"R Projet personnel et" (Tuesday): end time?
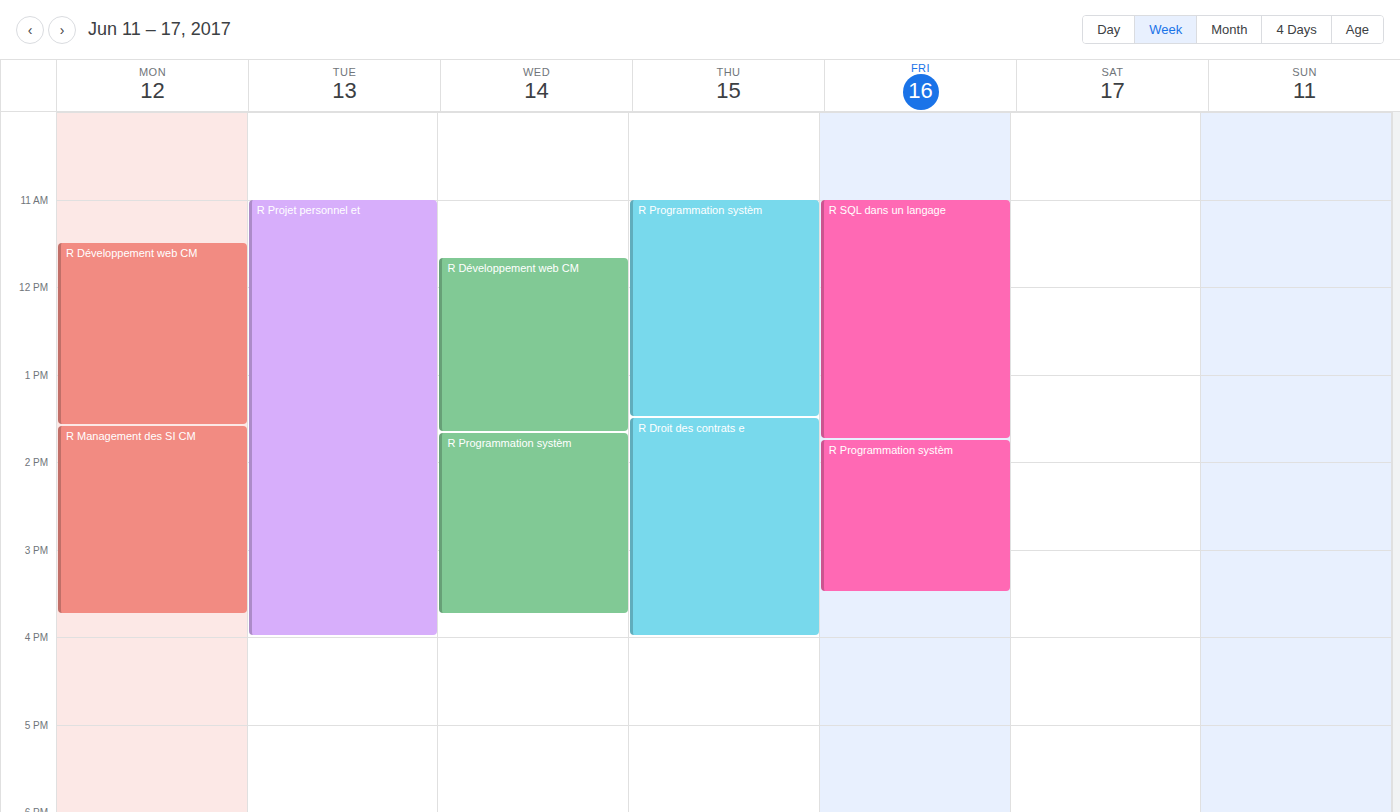
4:00 PM